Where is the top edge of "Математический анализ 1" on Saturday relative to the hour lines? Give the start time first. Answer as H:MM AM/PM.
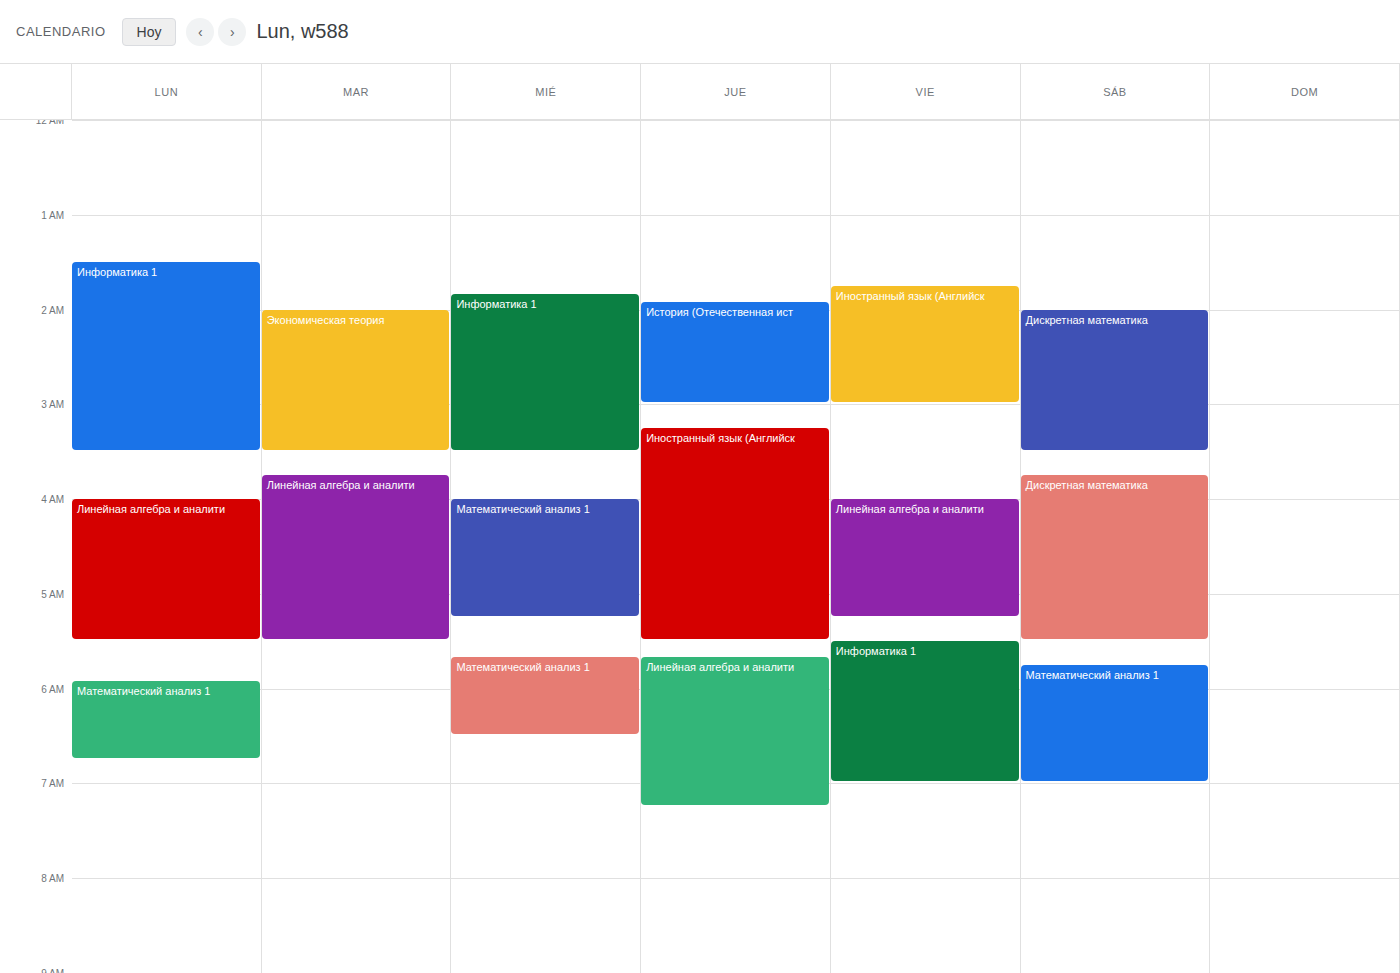
5:45 AM -- neither: three quarters of the way from the 5 AM line to the 6 AM line.